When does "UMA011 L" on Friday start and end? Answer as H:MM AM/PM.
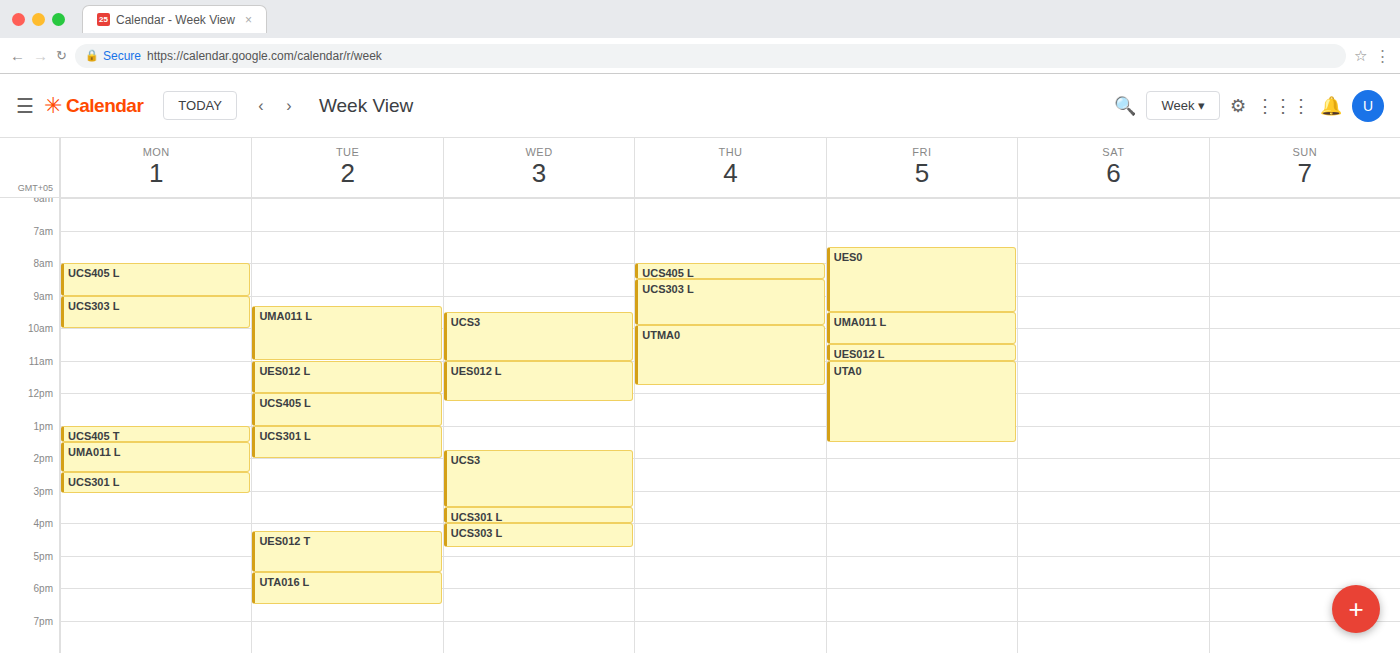
9:30 AM to 10:30 AM